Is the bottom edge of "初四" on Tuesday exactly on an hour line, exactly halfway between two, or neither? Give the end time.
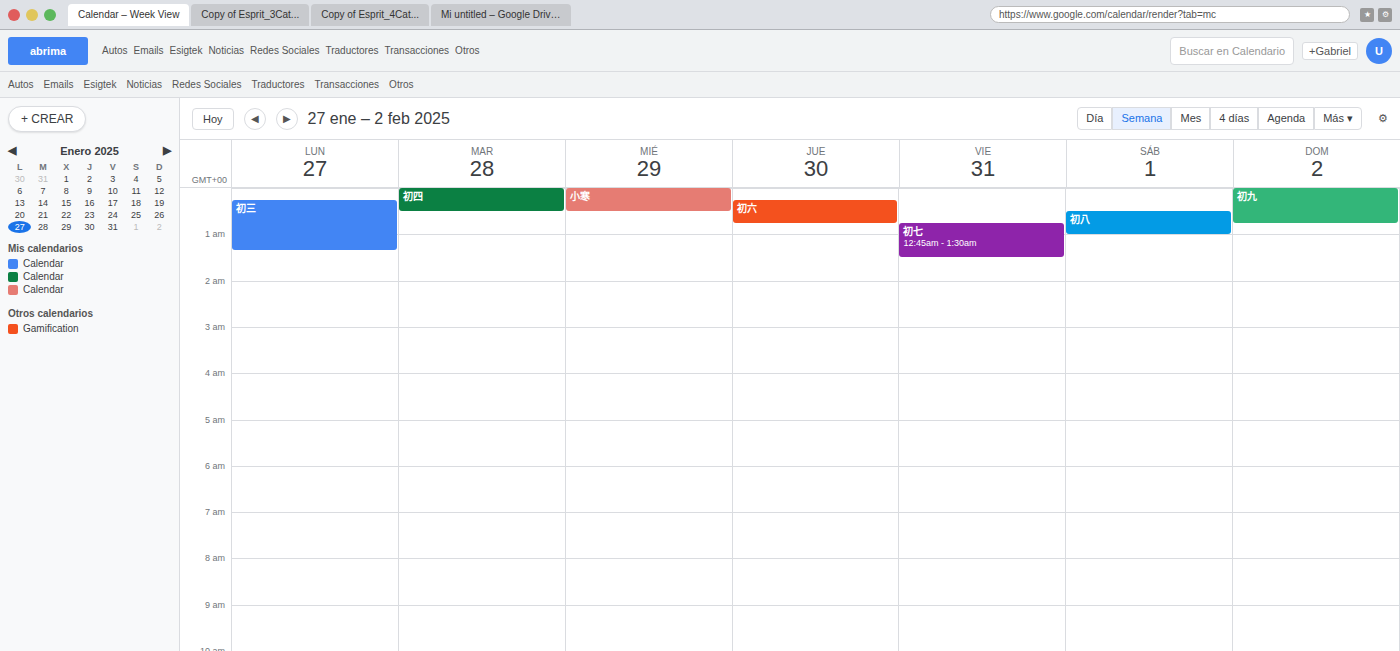
12:30 AM -- halfway between the 12 AM and 1 AM lines.